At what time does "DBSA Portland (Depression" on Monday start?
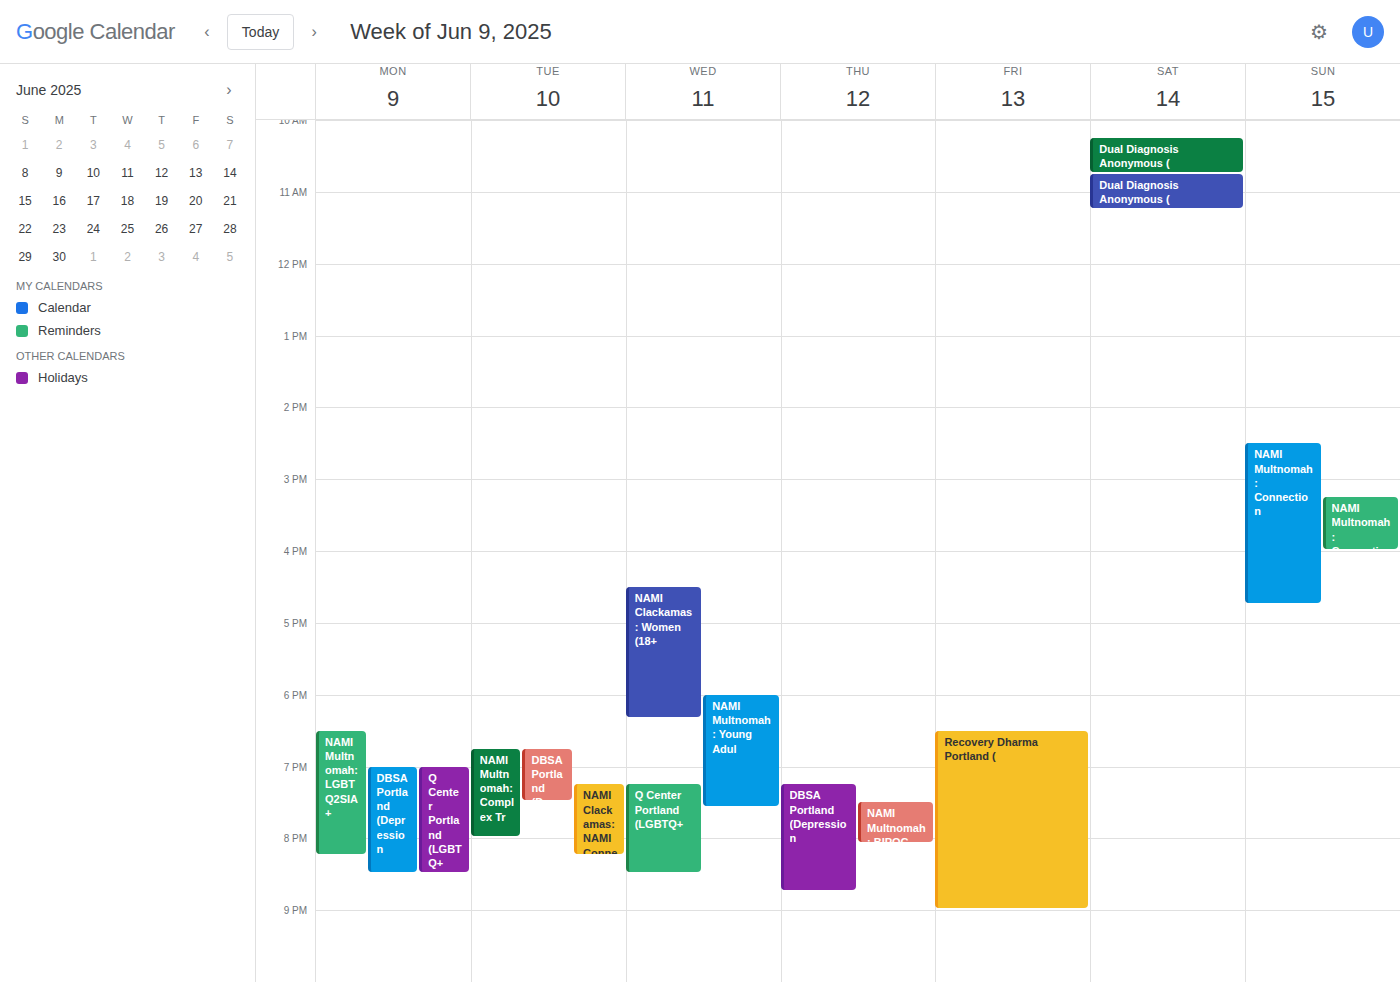
7:00 PM